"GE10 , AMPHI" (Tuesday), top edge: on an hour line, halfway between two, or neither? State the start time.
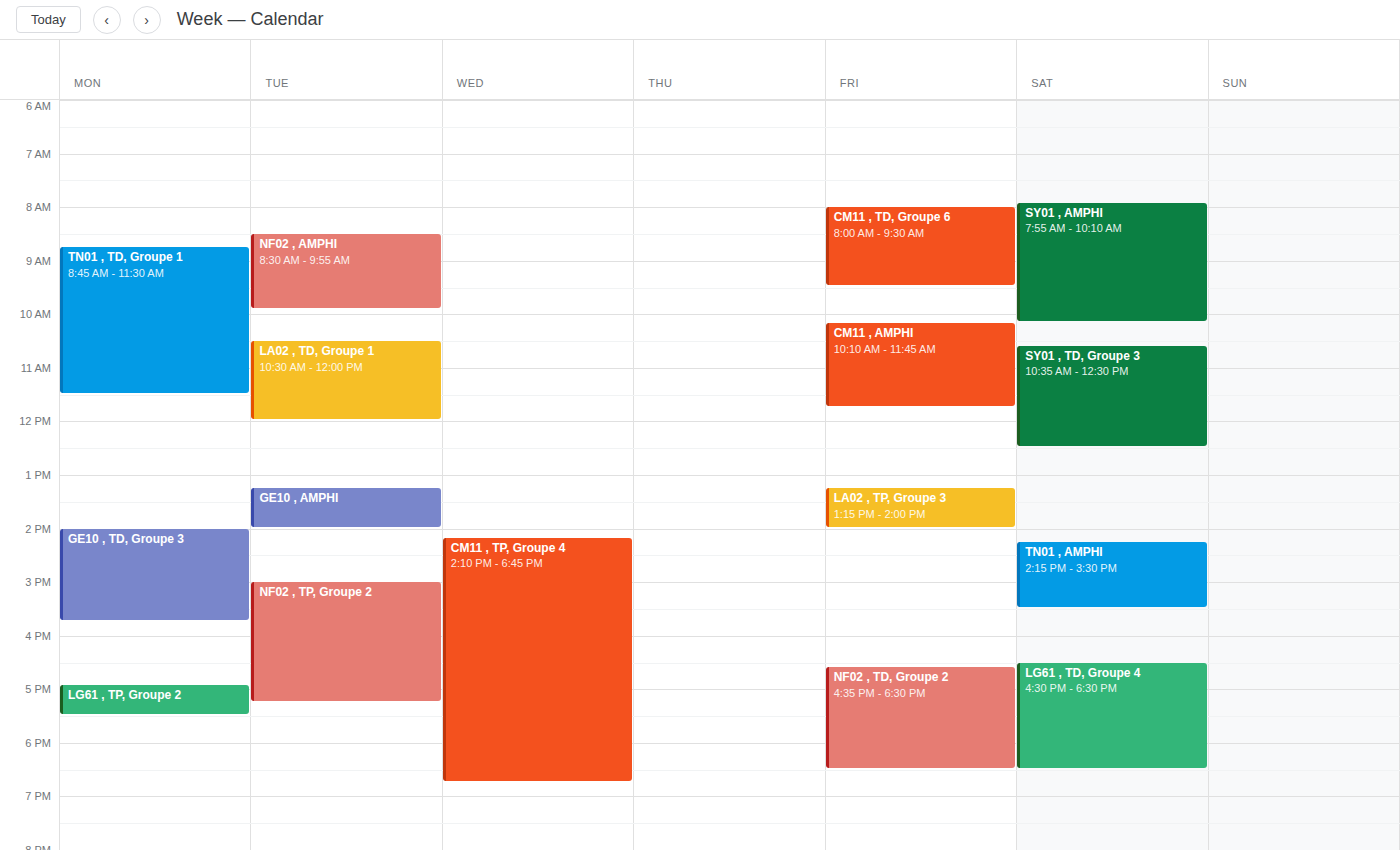
1:15 PM -- neither: a quarter of the way from the 1 PM line to the 2 PM line.